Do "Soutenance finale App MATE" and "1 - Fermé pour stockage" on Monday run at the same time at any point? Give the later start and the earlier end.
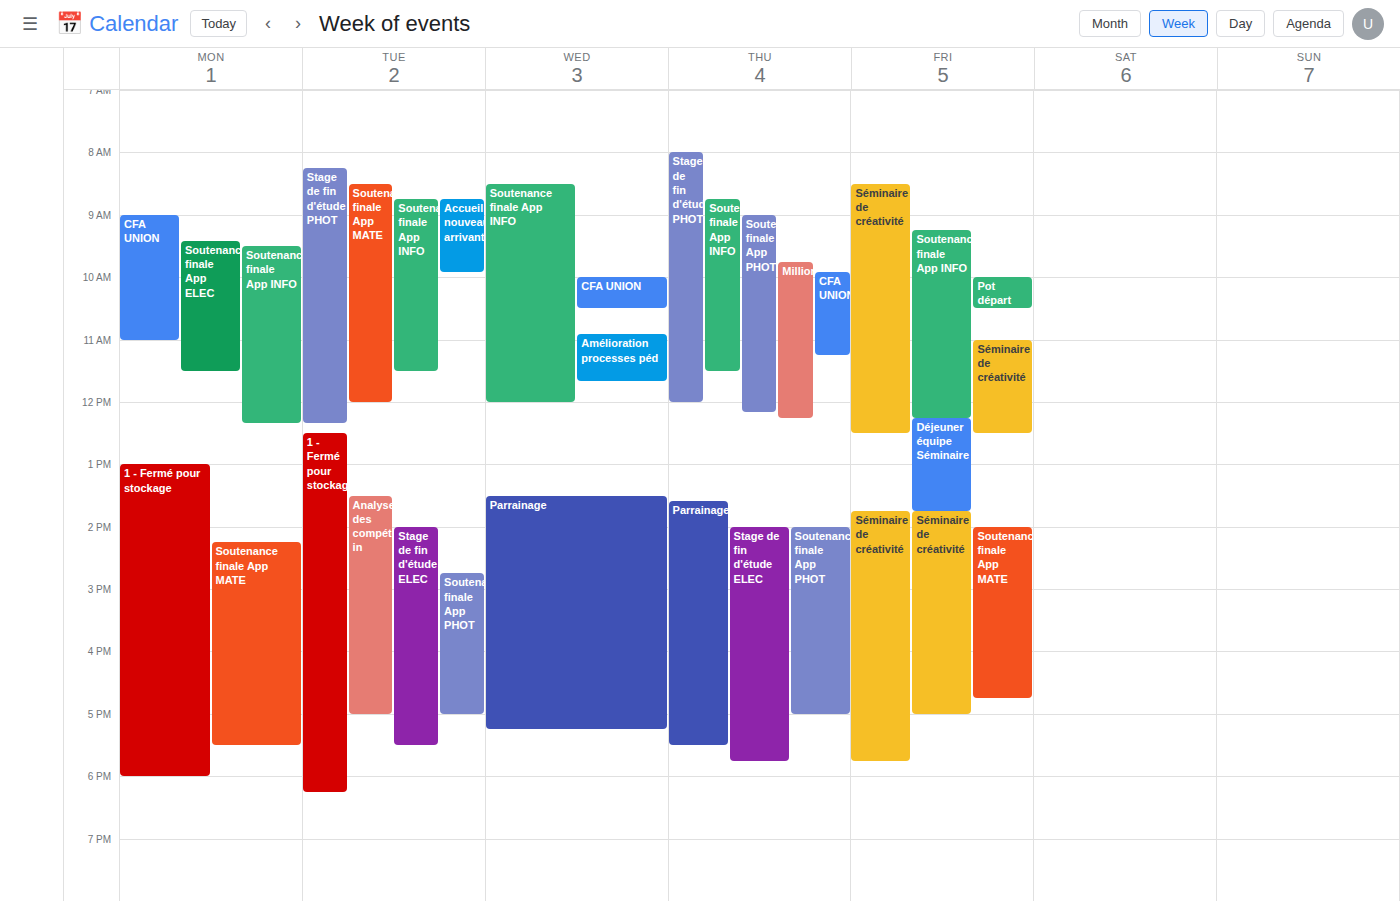
"Soutenance finale App MATE" runs 2:15 PM to 5:30 PM, inside "1 - Fermé pour stockage" -- they overlap.